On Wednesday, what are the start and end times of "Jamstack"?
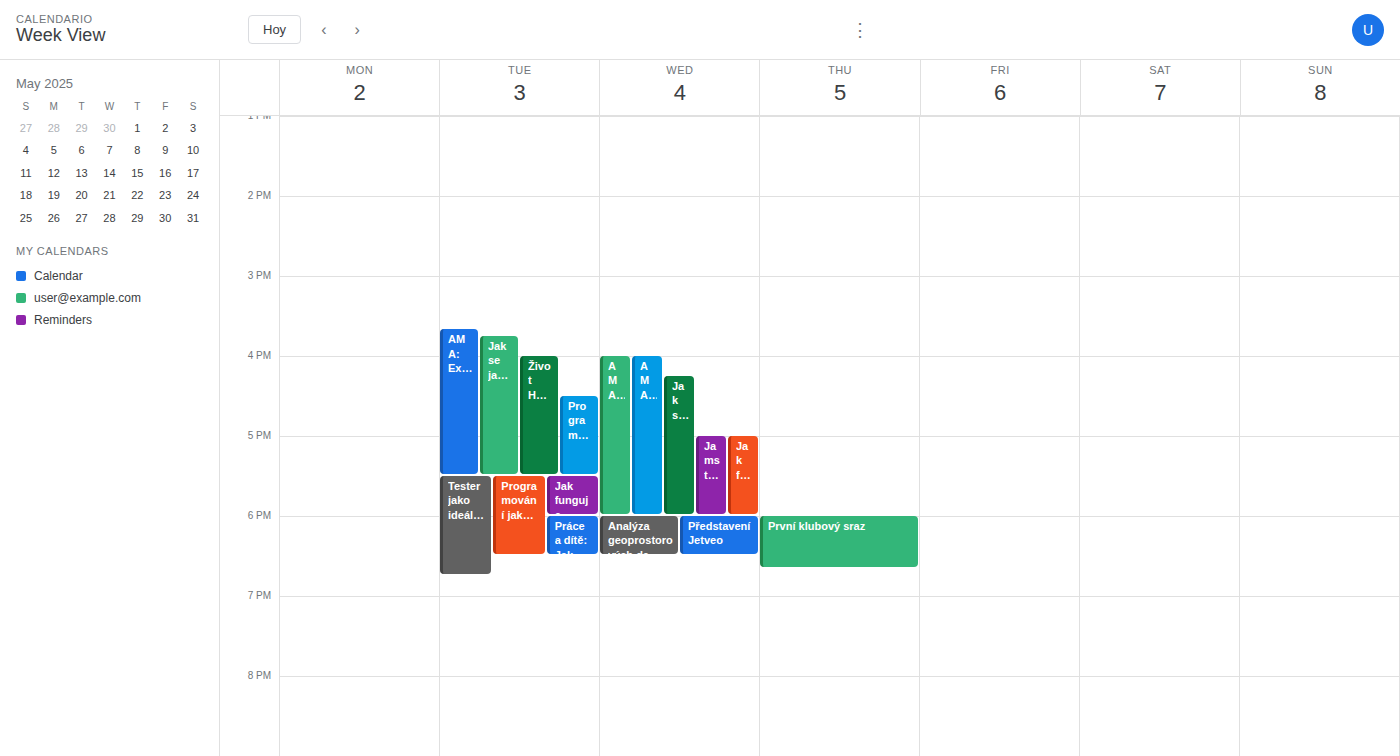
5:00 PM to 6:00 PM